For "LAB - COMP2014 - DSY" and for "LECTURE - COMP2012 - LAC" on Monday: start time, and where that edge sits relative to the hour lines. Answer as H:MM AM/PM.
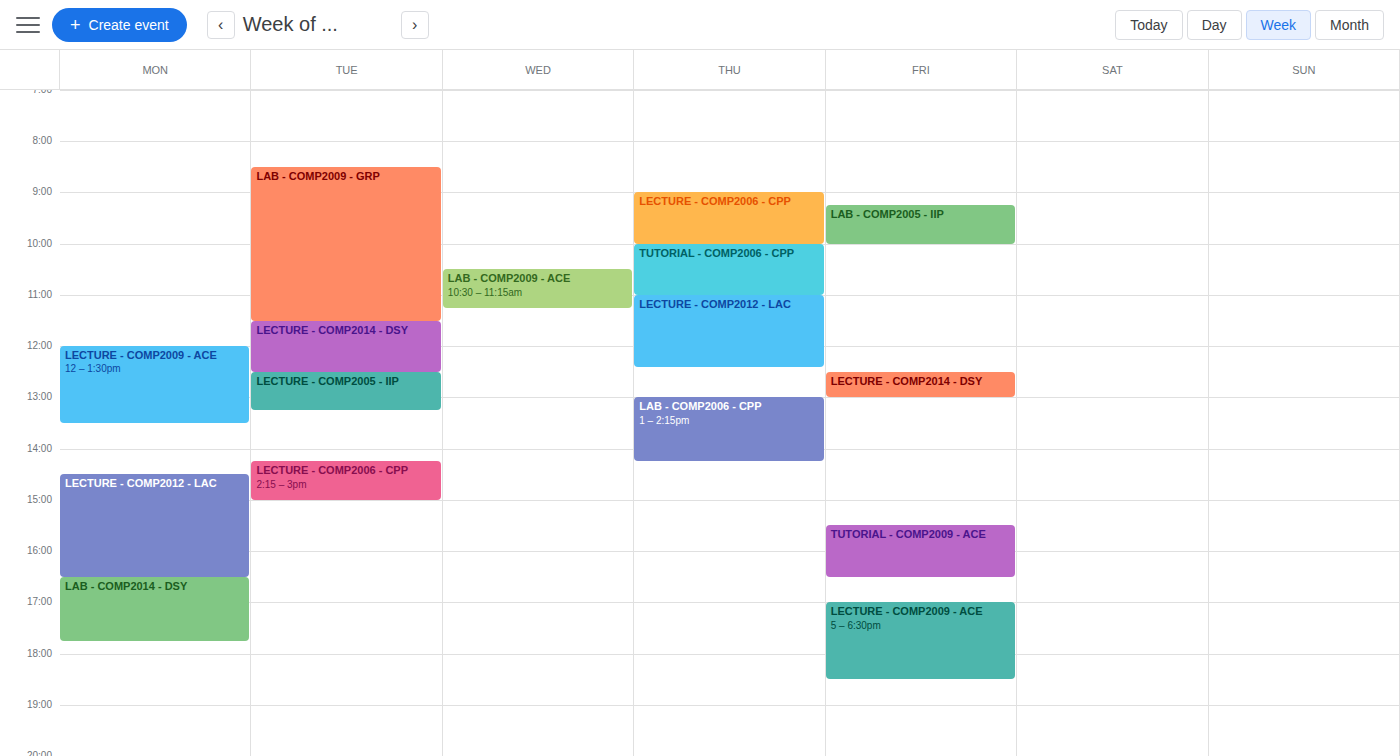
"LAB - COMP2014 - DSY": 4:30 PM, halfway between the 4 PM and 5 PM lines. "LECTURE - COMP2012 - LAC": 2:30 PM, halfway between the 2 PM and 3 PM lines.